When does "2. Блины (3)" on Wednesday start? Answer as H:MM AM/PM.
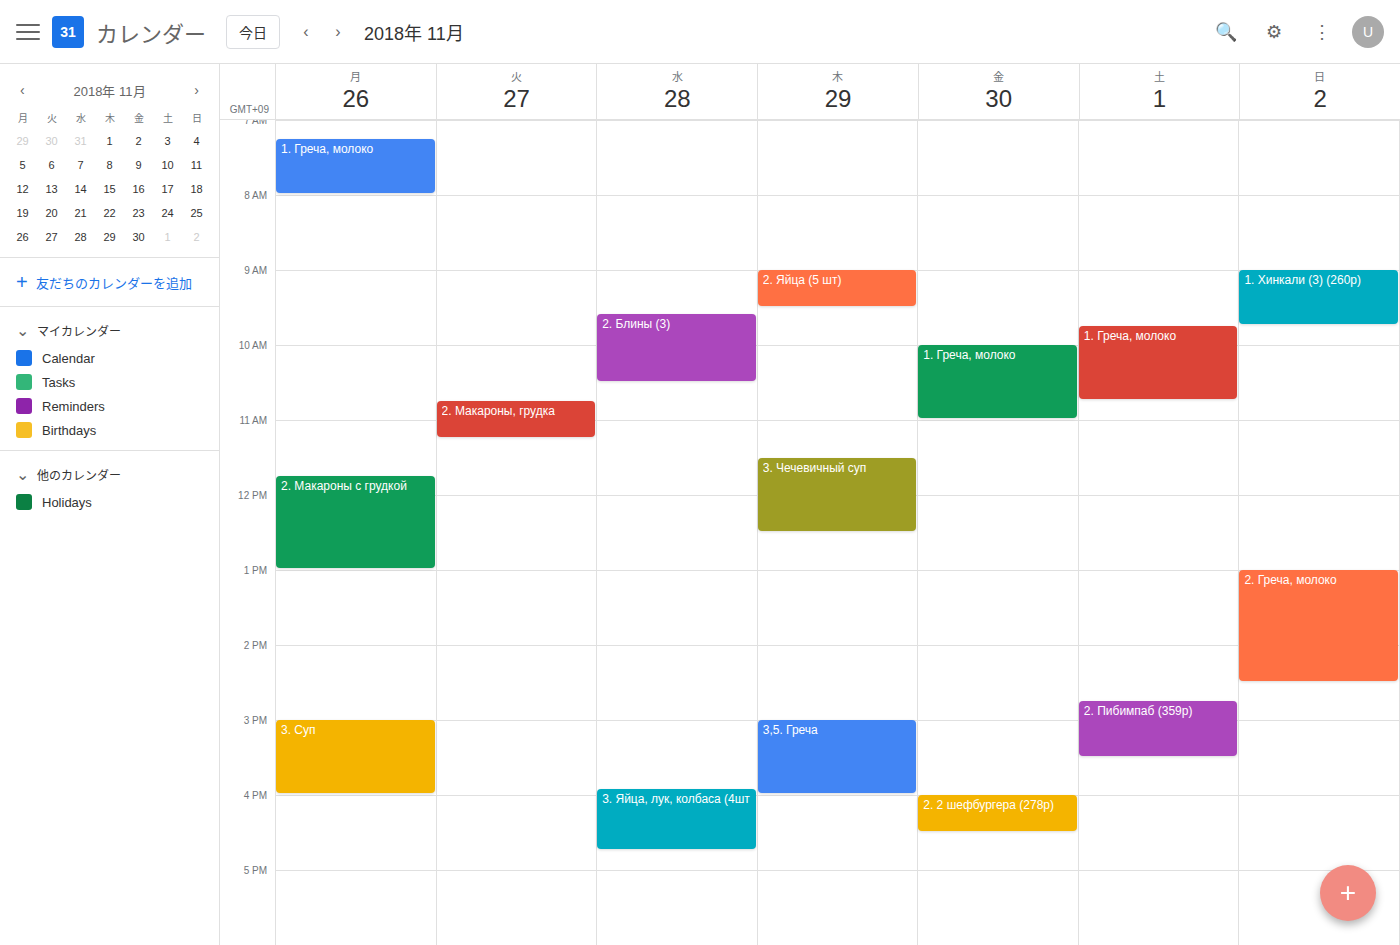
9:35 AM